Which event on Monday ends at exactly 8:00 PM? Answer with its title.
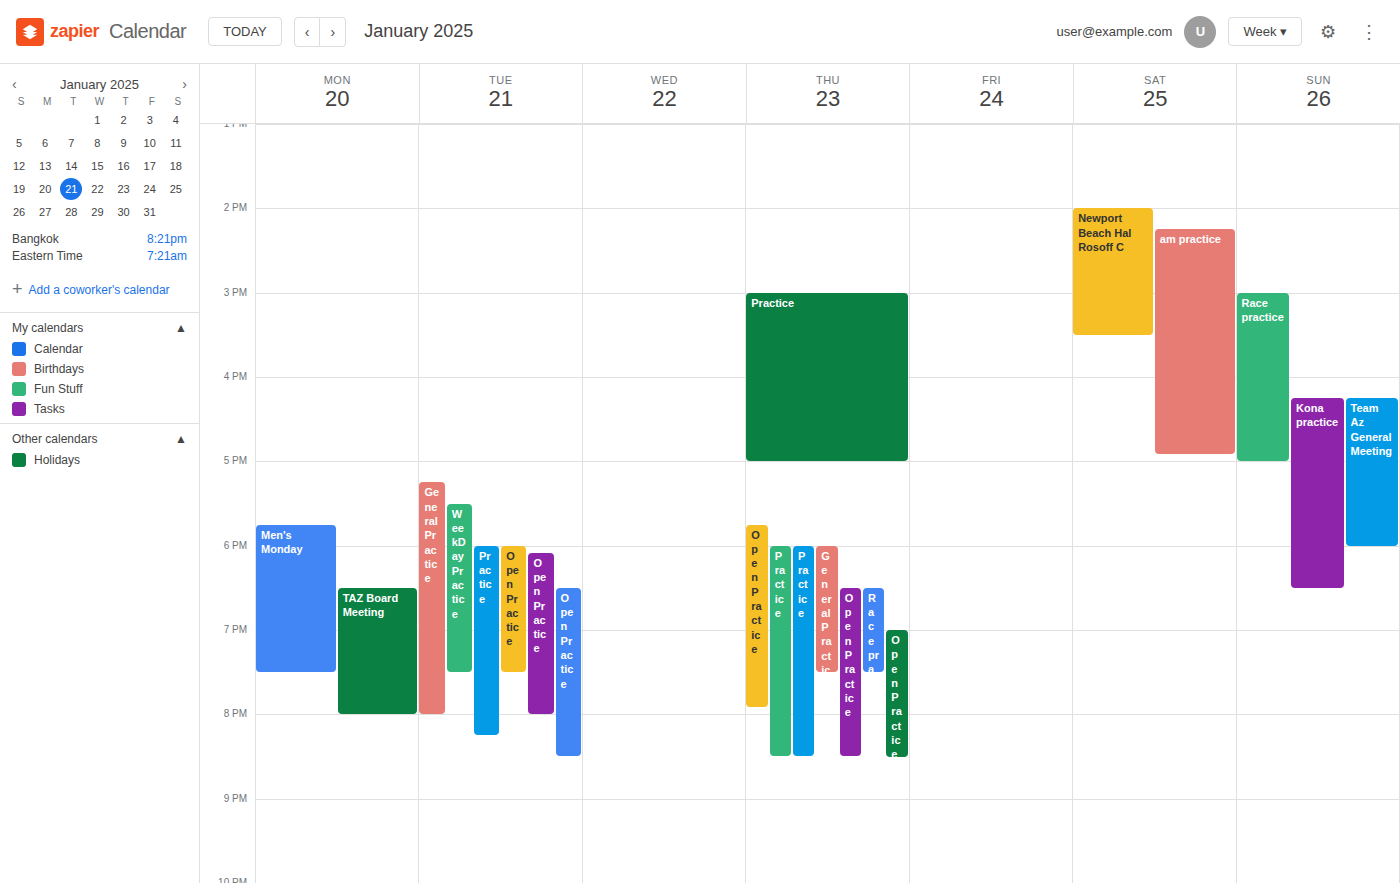
"TAZ Board Meeting"